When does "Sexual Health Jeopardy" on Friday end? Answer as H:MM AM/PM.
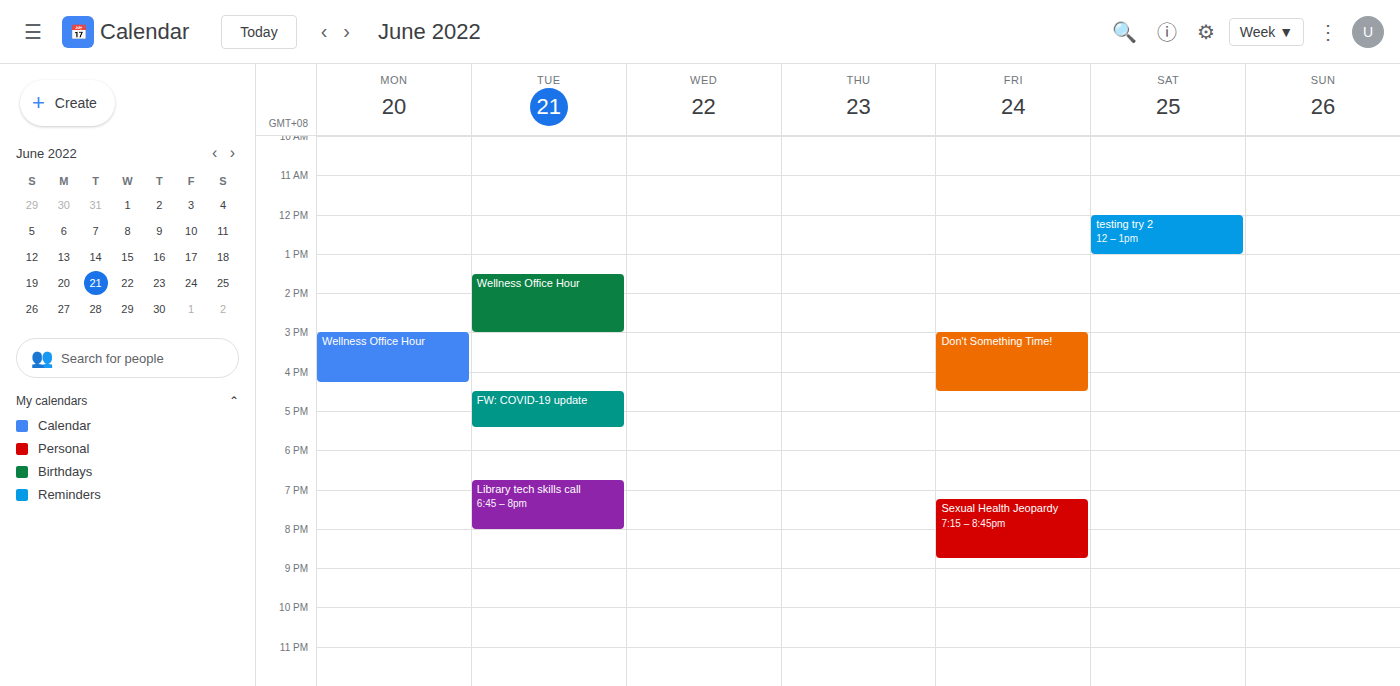
8:45 PM